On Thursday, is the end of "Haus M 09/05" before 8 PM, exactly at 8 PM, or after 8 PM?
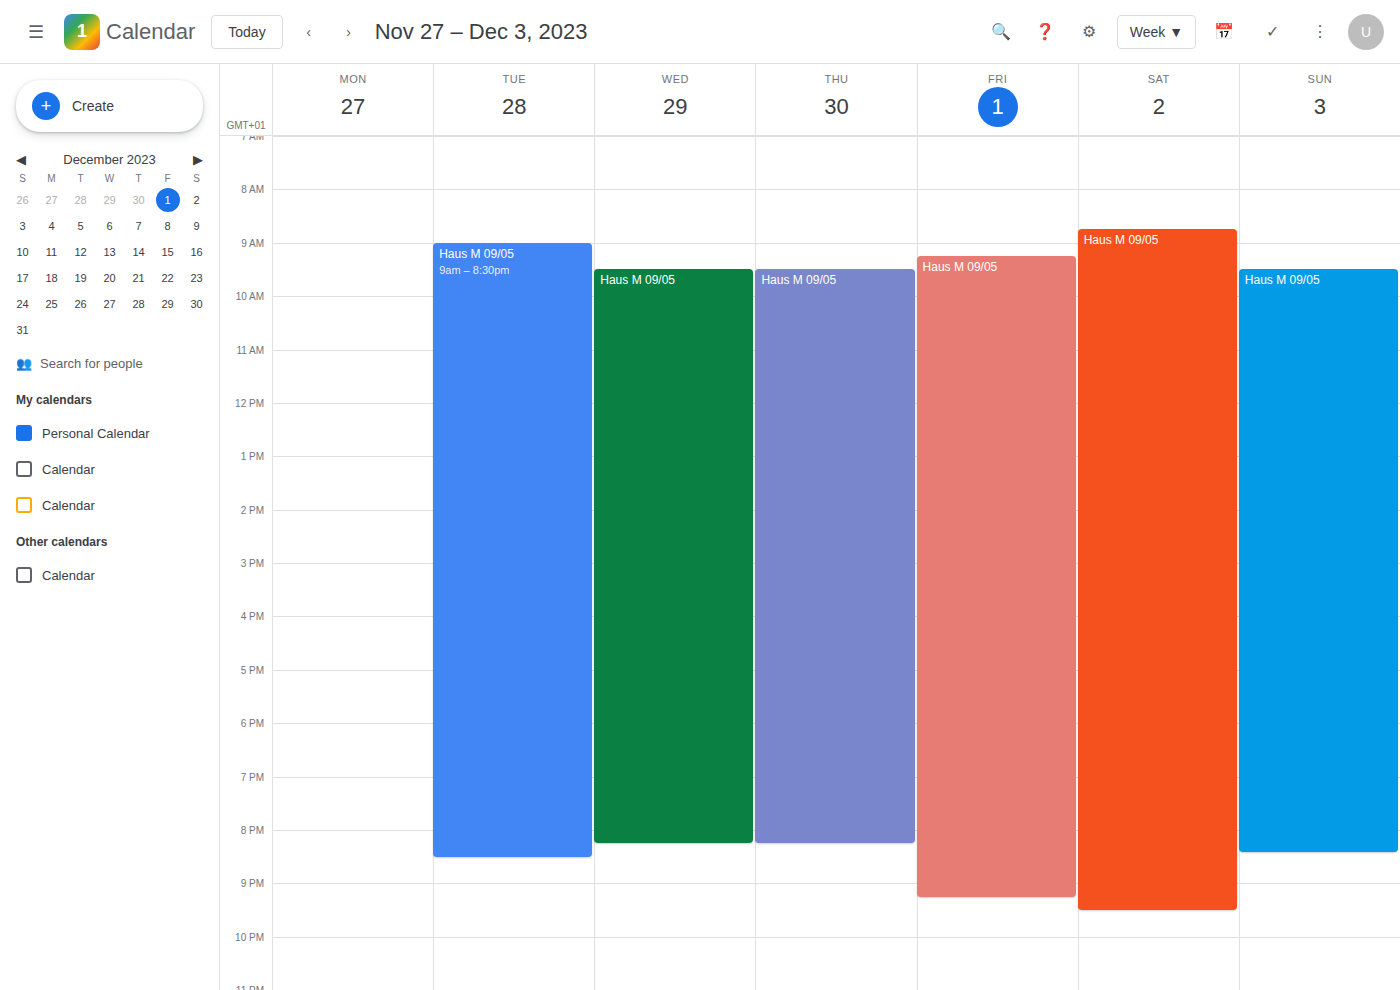
8:15 PM -- after 8 PM, 15 minutes below the 8 PM line.